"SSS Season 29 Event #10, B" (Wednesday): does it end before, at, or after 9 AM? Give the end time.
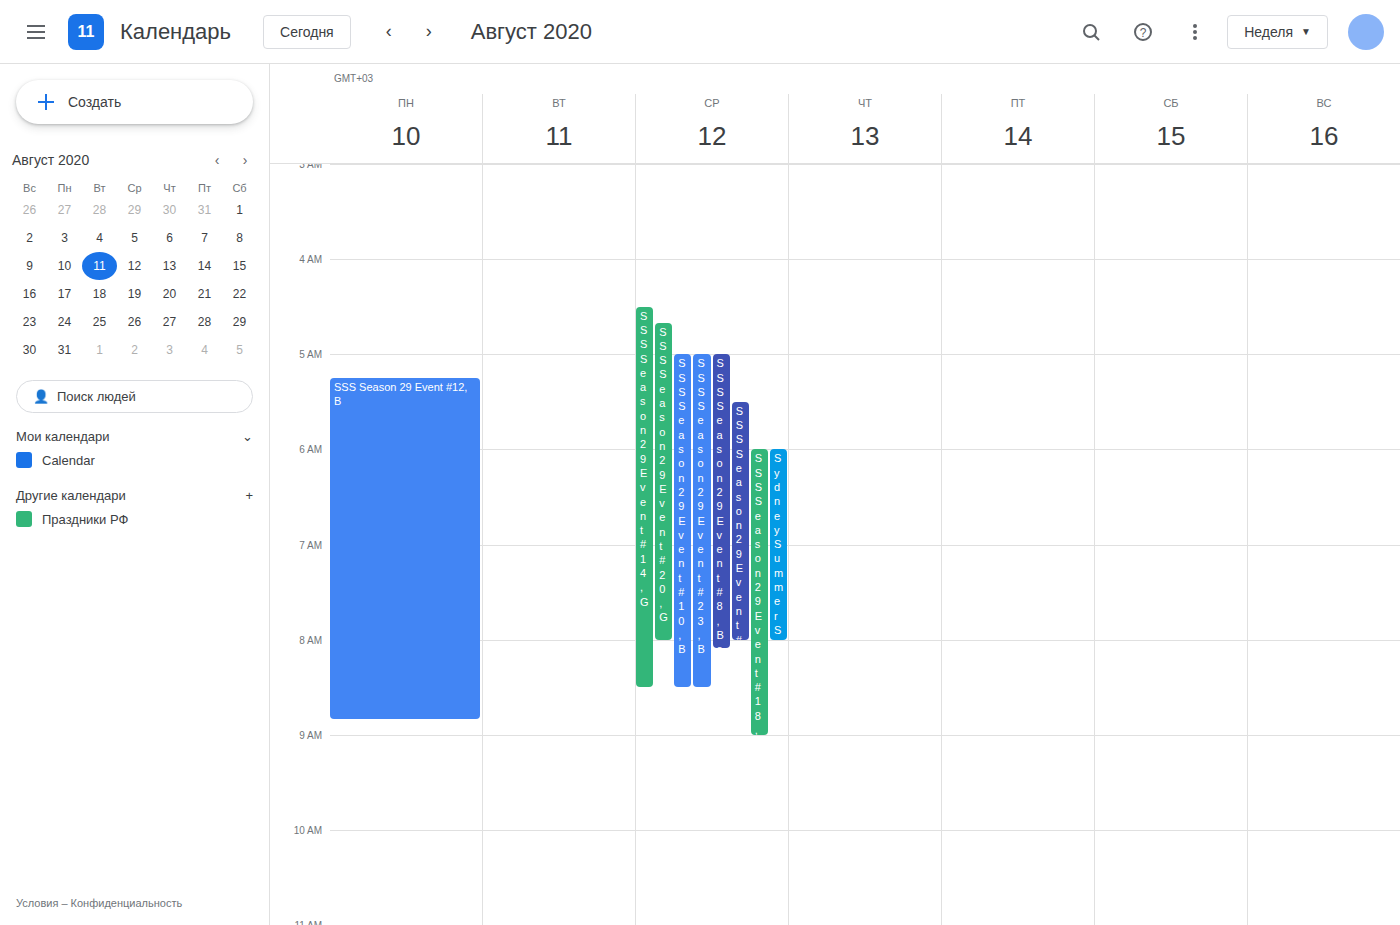
8:30 AM -- before 9 AM, 30 minutes above the 9 AM line.